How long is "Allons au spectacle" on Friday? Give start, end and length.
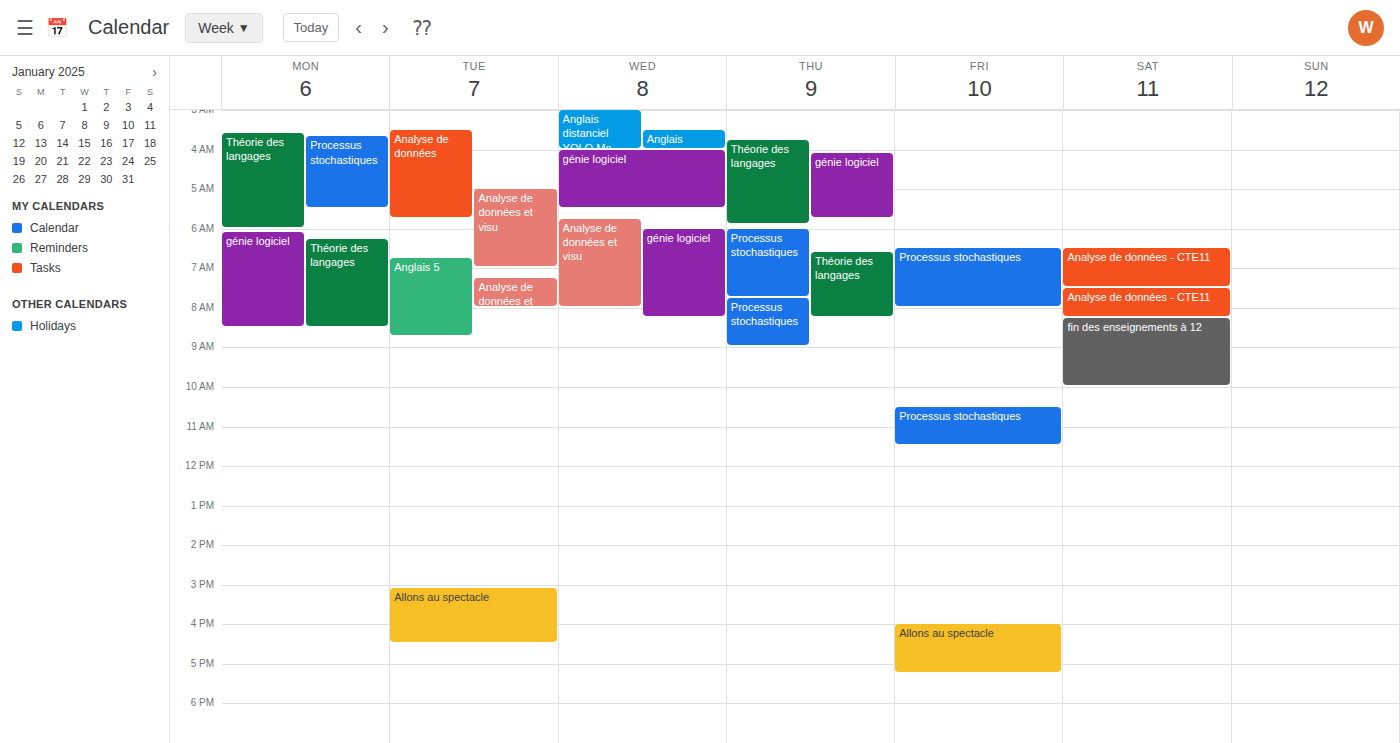
4:00 PM to 5:15 PM, 1 hour 15 minutes